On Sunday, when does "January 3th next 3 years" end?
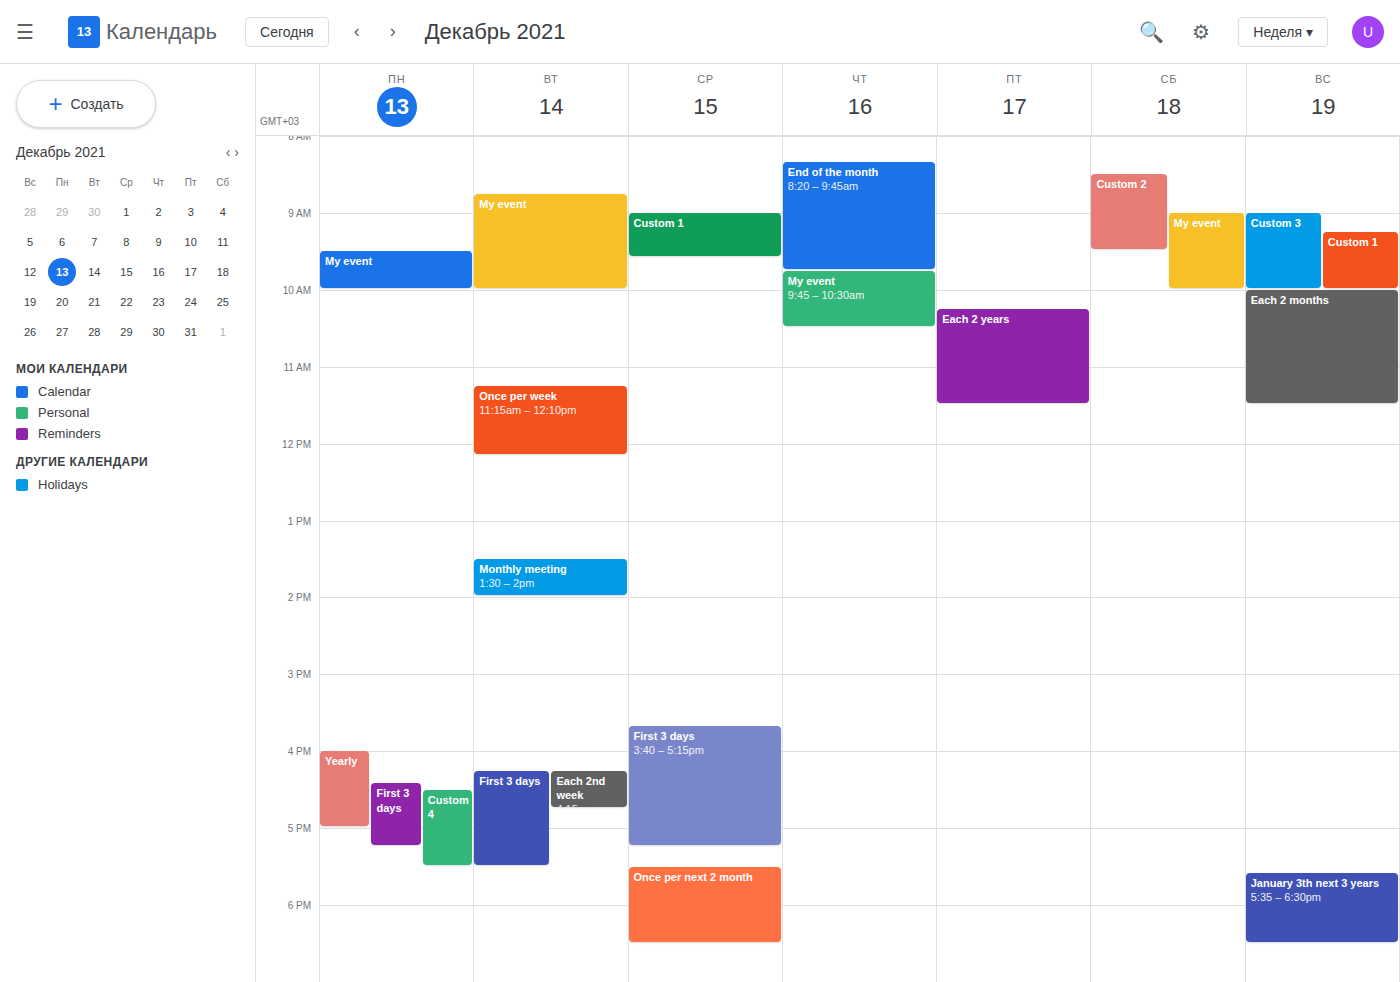
6:30 PM